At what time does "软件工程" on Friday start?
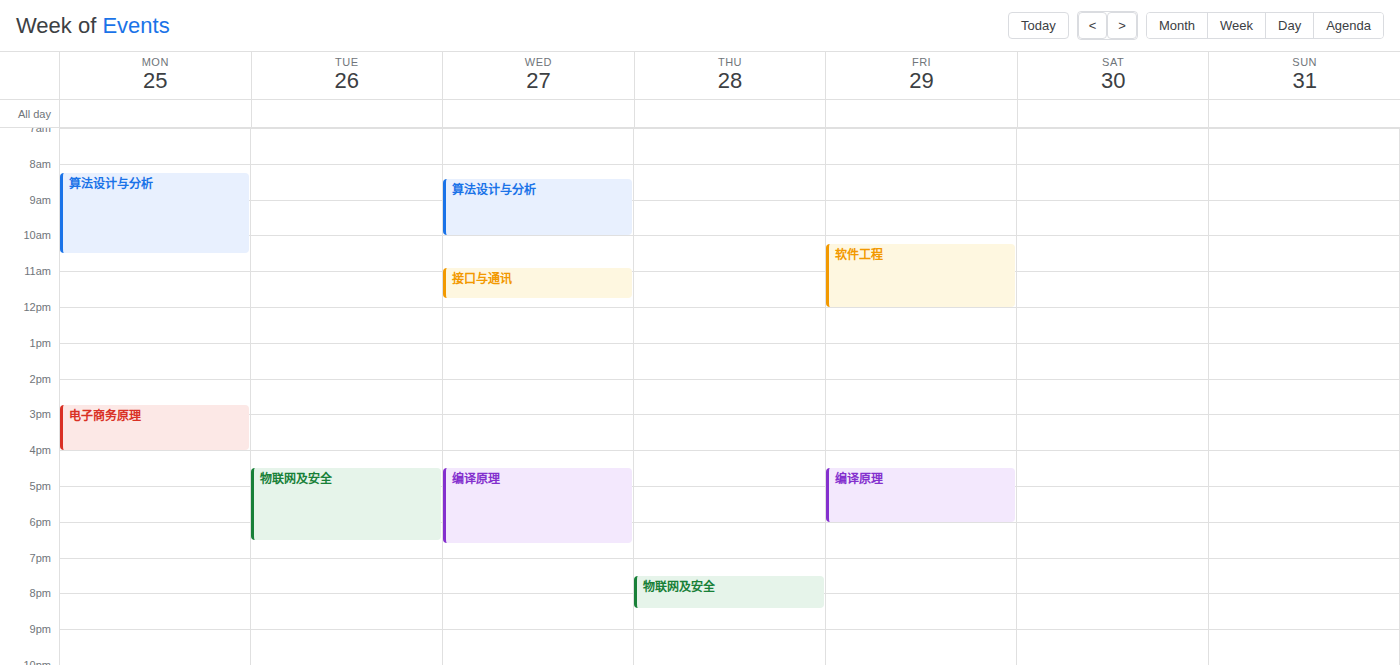
10:15 AM